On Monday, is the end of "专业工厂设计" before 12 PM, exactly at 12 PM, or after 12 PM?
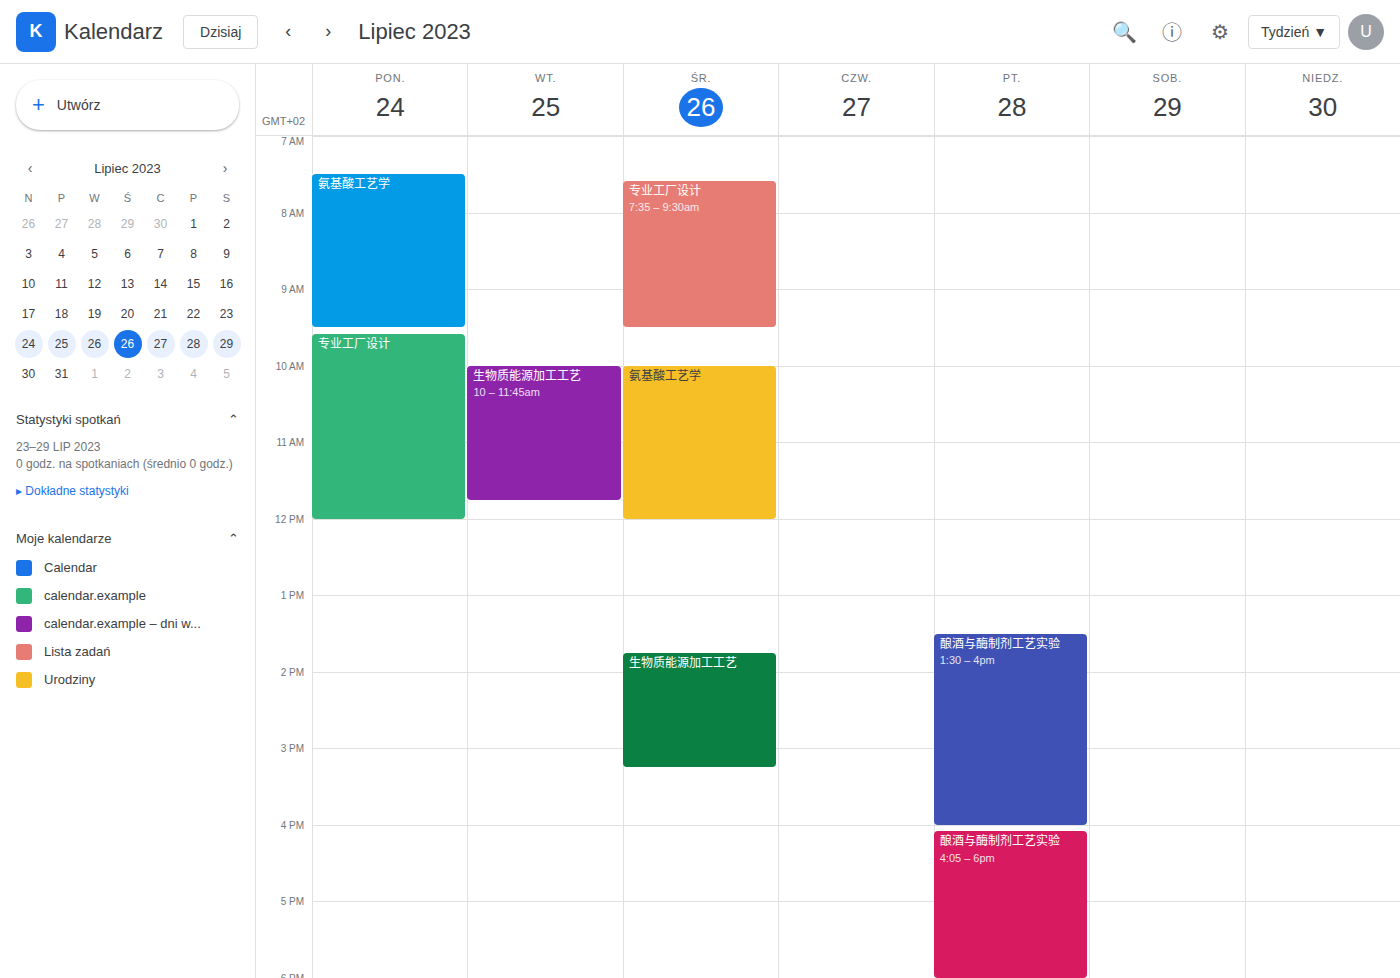
12:00 PM -- exactly at 12 PM, on the 12 PM line.